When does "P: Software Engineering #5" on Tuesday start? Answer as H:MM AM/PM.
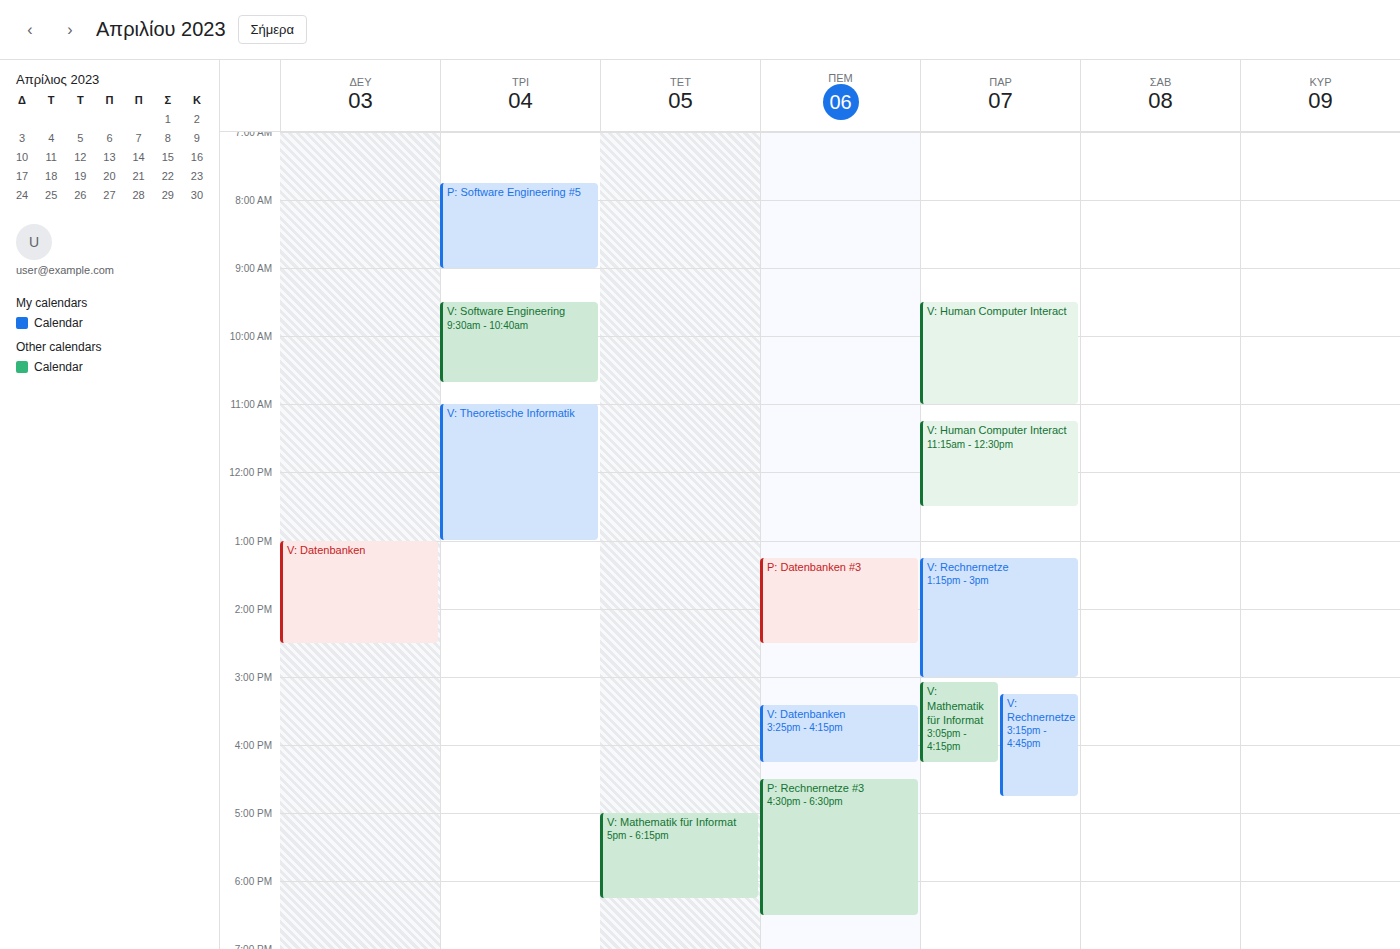
7:45 AM